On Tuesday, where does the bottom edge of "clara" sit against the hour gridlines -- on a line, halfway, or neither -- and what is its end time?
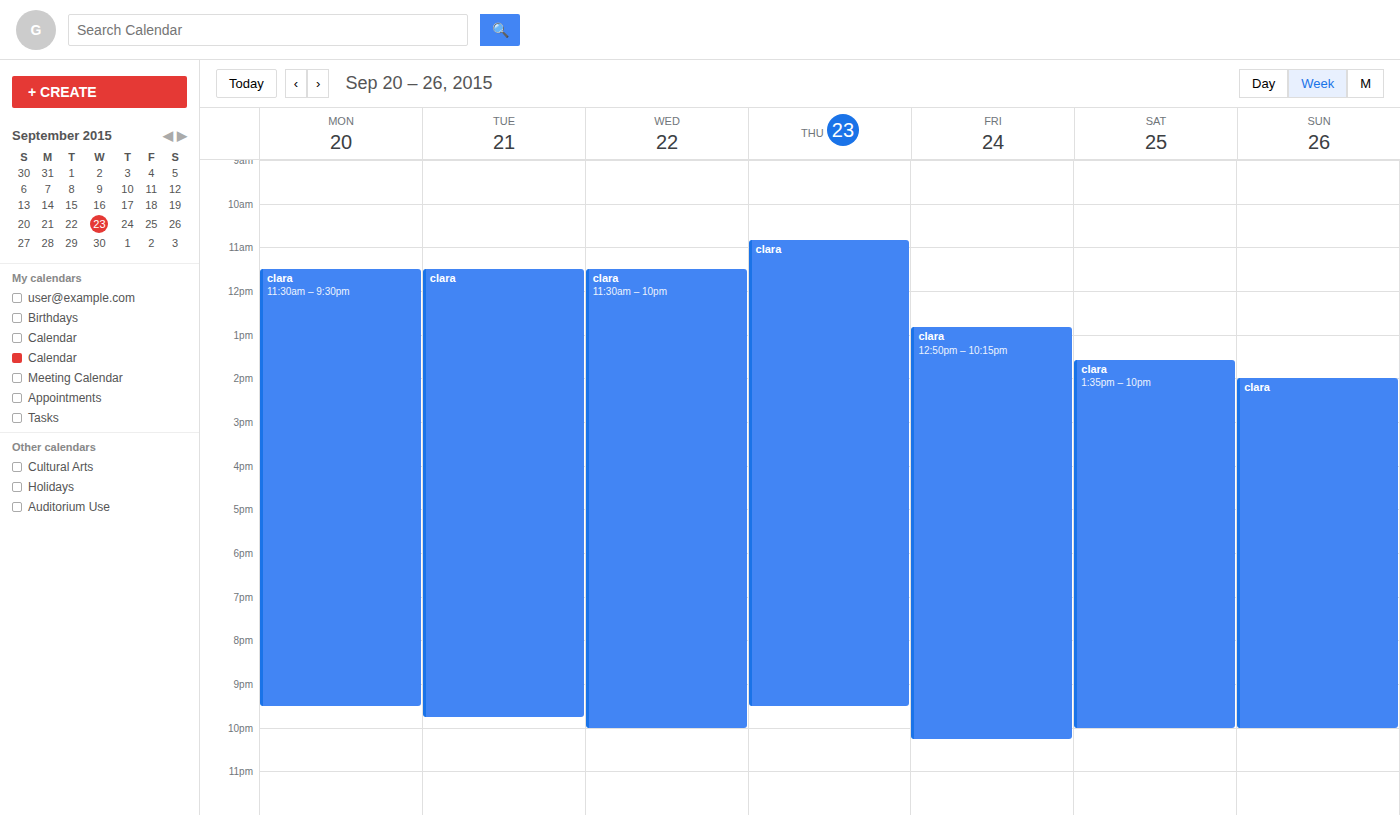
9:45 PM -- neither: three quarters of the way from the 9 PM line to the 10 PM line.